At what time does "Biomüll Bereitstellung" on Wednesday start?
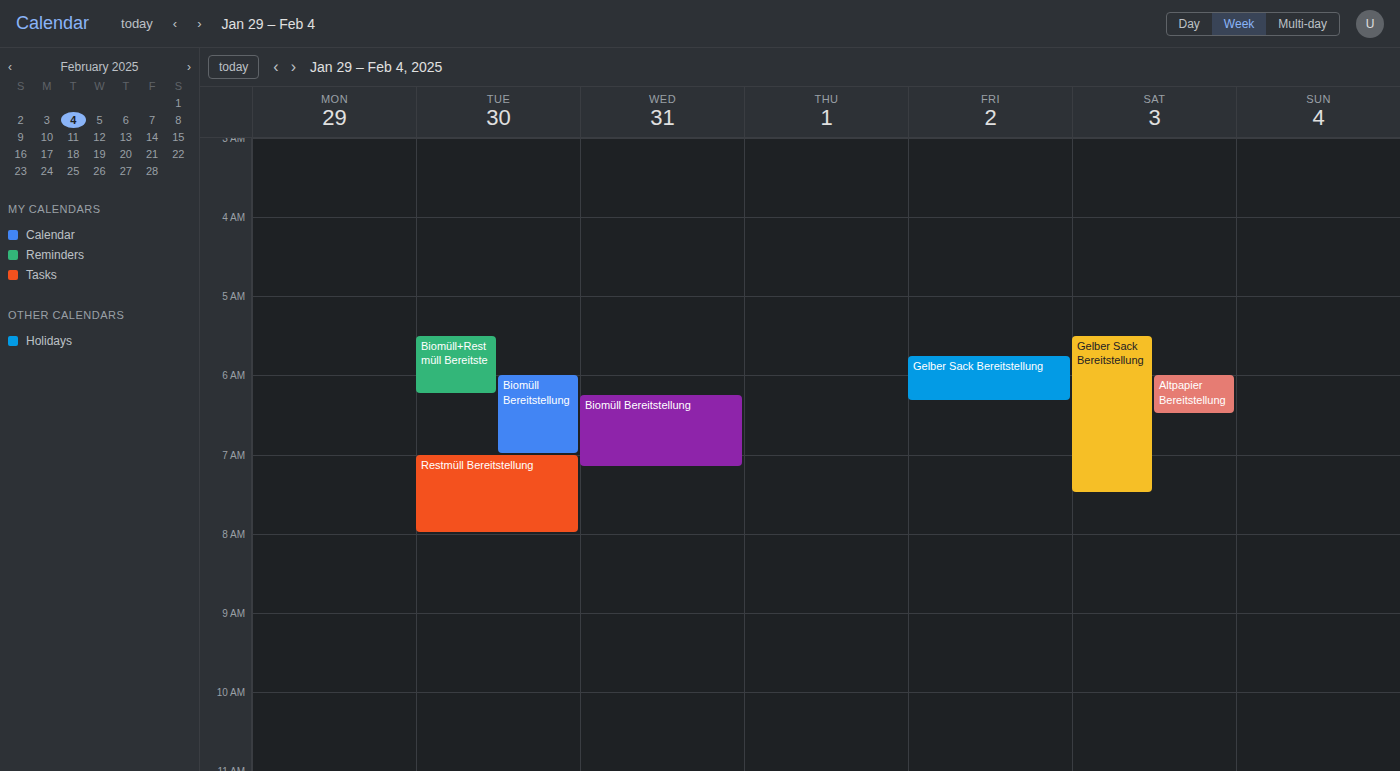
6:15 AM